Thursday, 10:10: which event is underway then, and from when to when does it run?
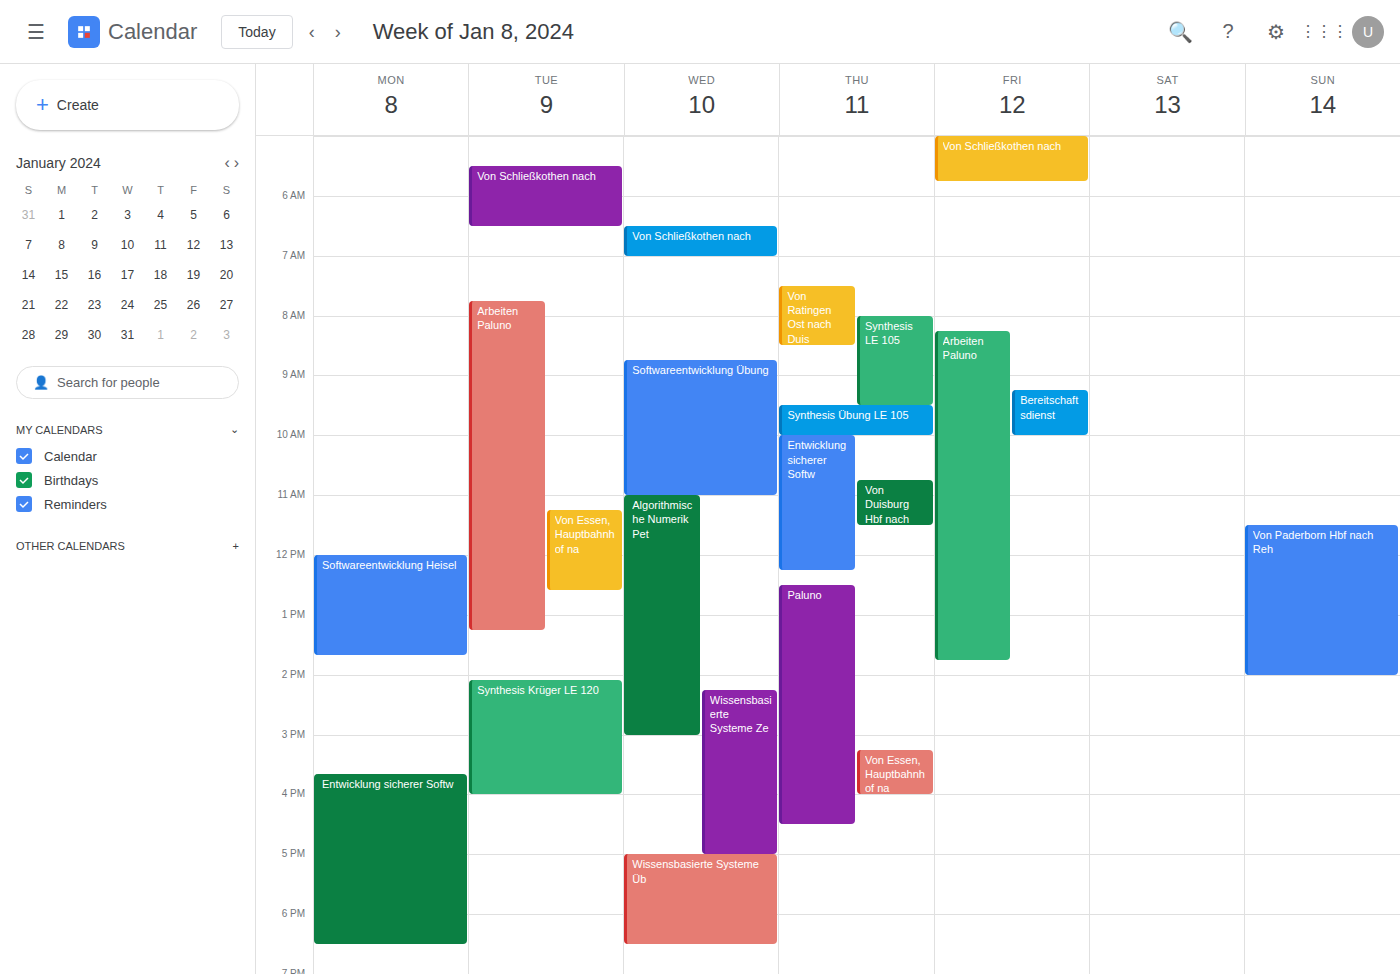
"Entwicklung sicherer Softw", 10:00 to 12:15